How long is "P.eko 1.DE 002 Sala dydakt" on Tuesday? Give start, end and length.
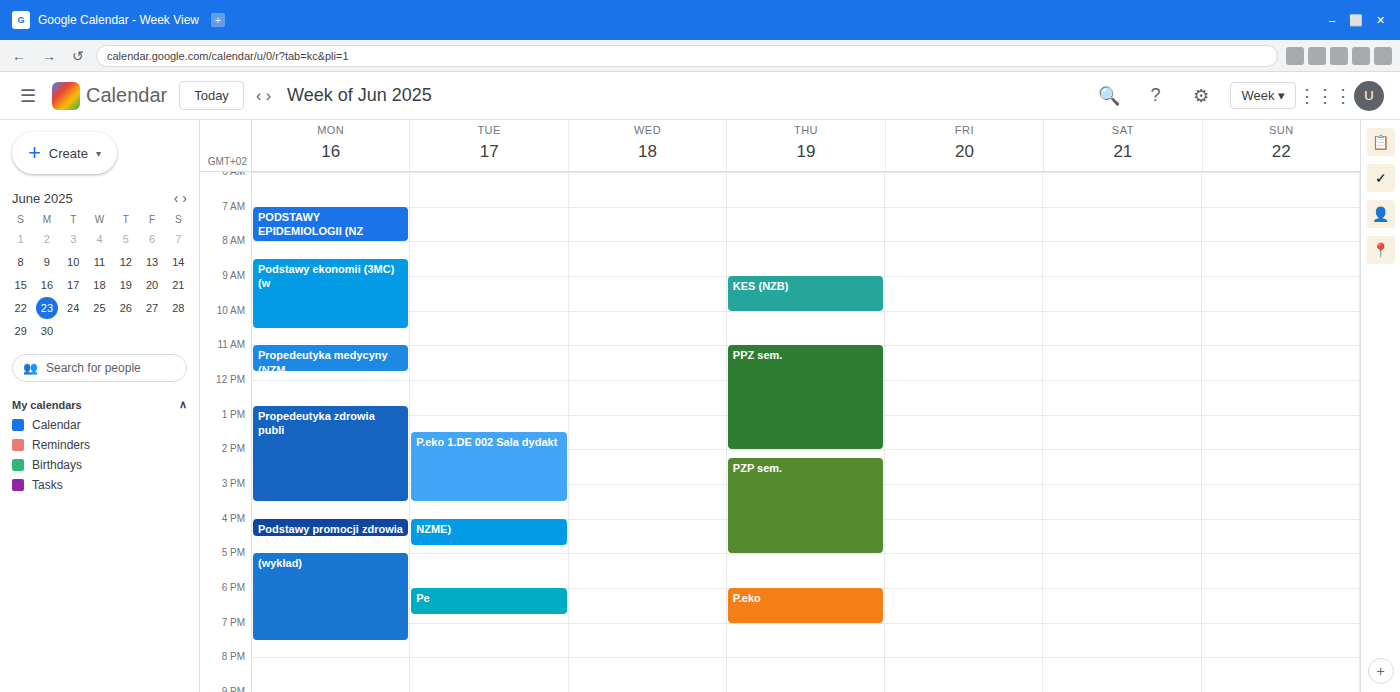
1:30 PM to 3:30 PM, 2 hours